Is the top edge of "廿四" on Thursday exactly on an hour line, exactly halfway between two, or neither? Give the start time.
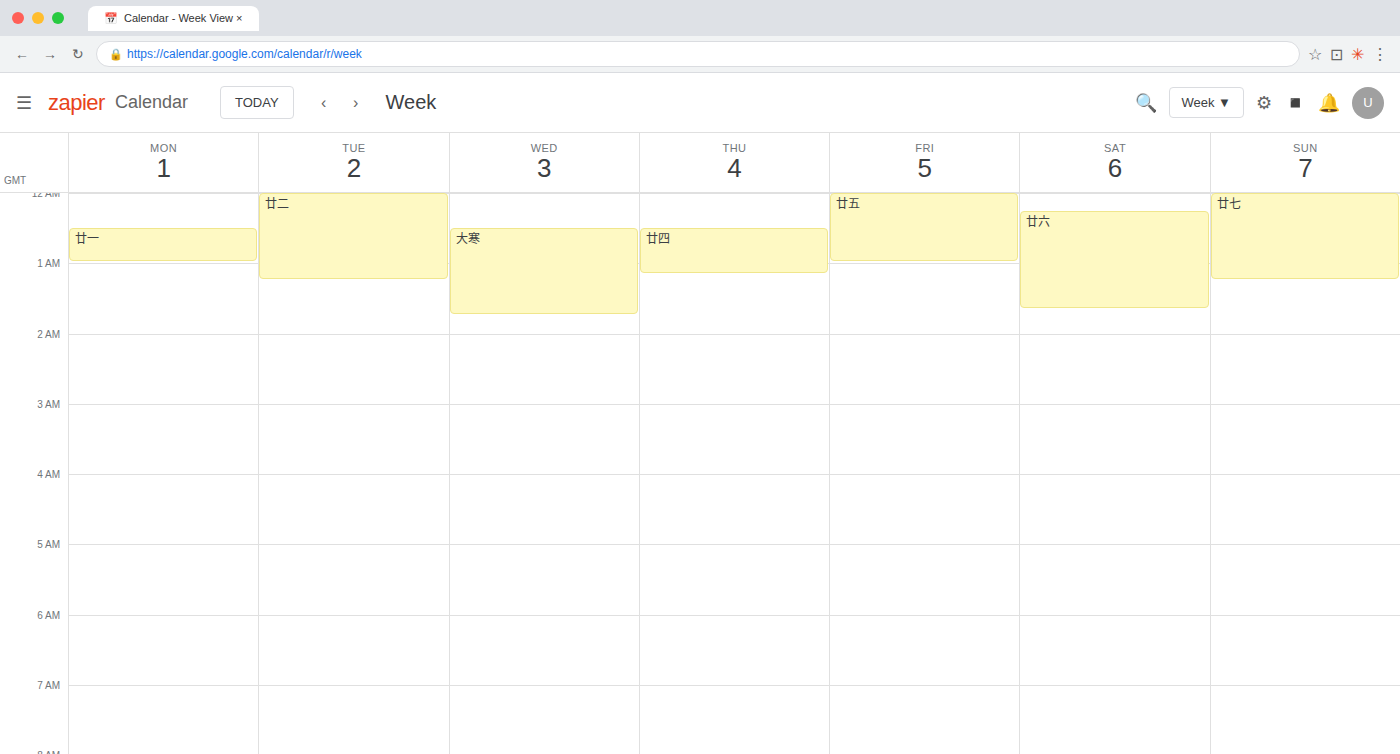
12:30 AM -- halfway between the 12 AM and 1 AM lines.